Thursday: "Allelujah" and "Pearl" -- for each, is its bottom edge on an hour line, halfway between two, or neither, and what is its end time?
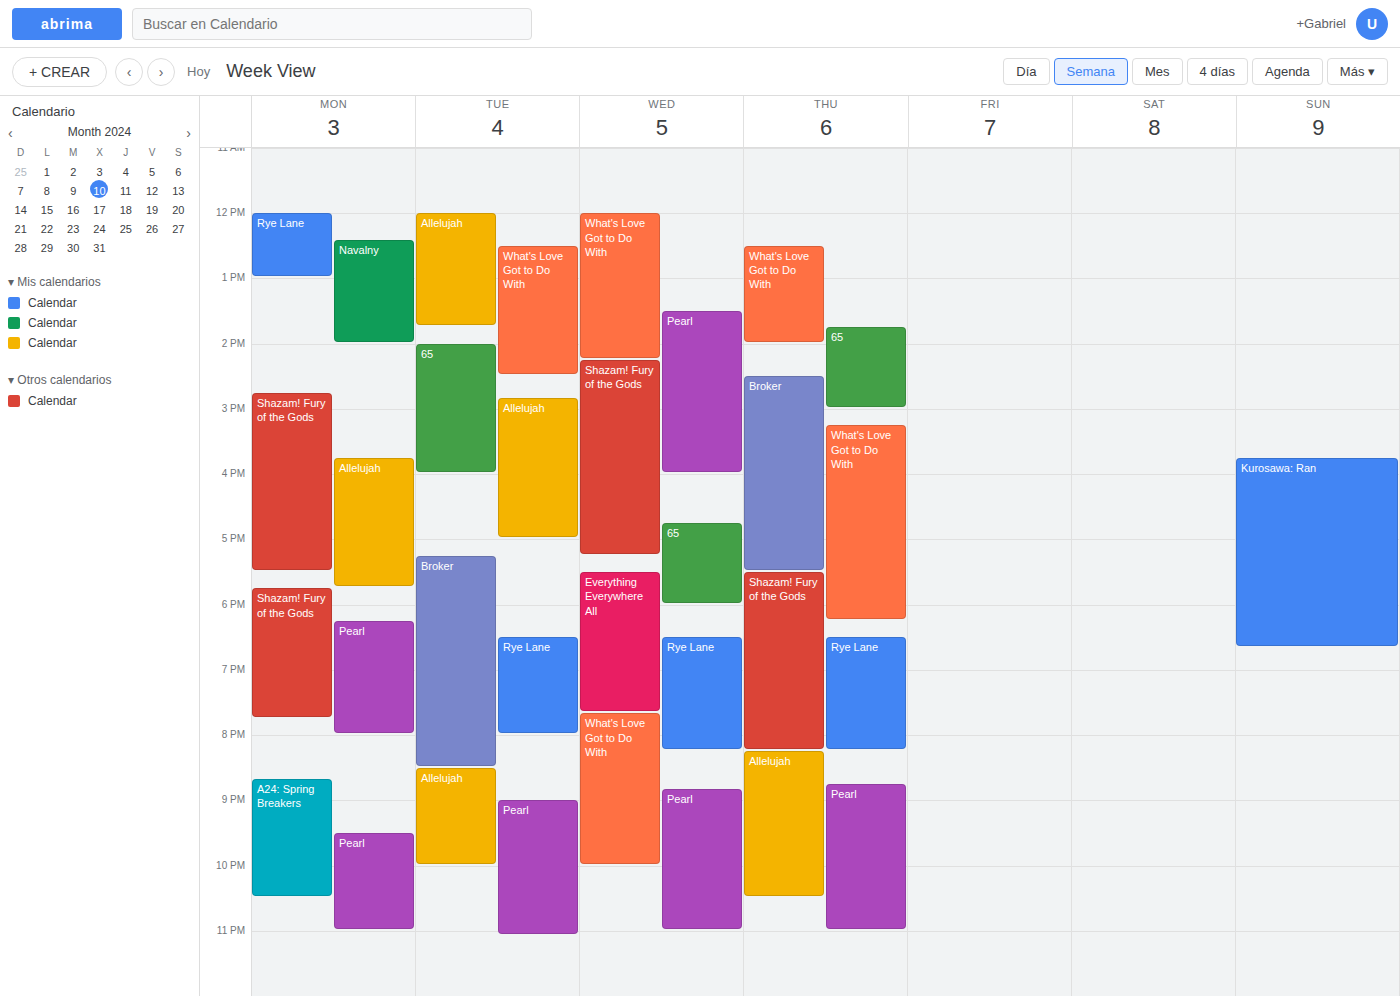
"Allelujah": 10:30 PM, halfway between the 10 PM and 11 PM lines. "Pearl": 11:00 PM, exactly on the 11 PM line.